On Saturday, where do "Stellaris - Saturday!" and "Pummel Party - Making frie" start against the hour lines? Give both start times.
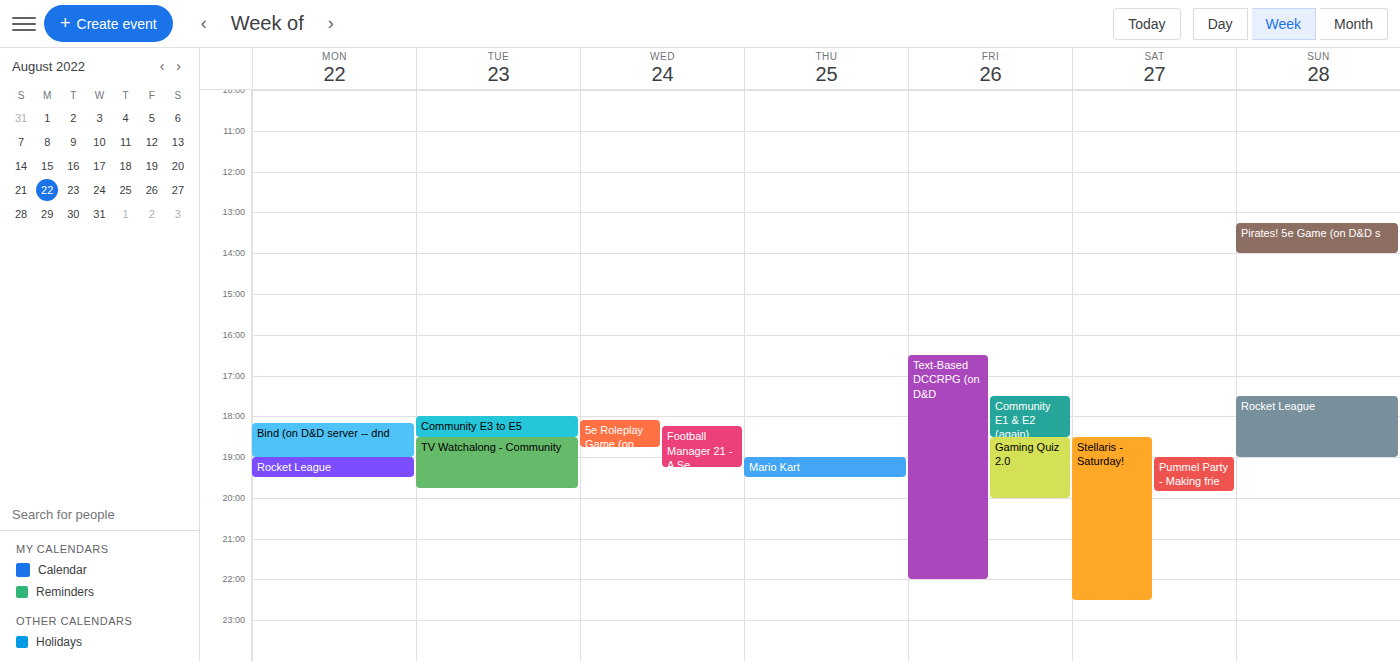
"Stellaris - Saturday!": 6:30 PM, halfway between the 6 PM and 7 PM lines. "Pummel Party - Making frie": 7:00 PM, exactly on the 7 PM line.